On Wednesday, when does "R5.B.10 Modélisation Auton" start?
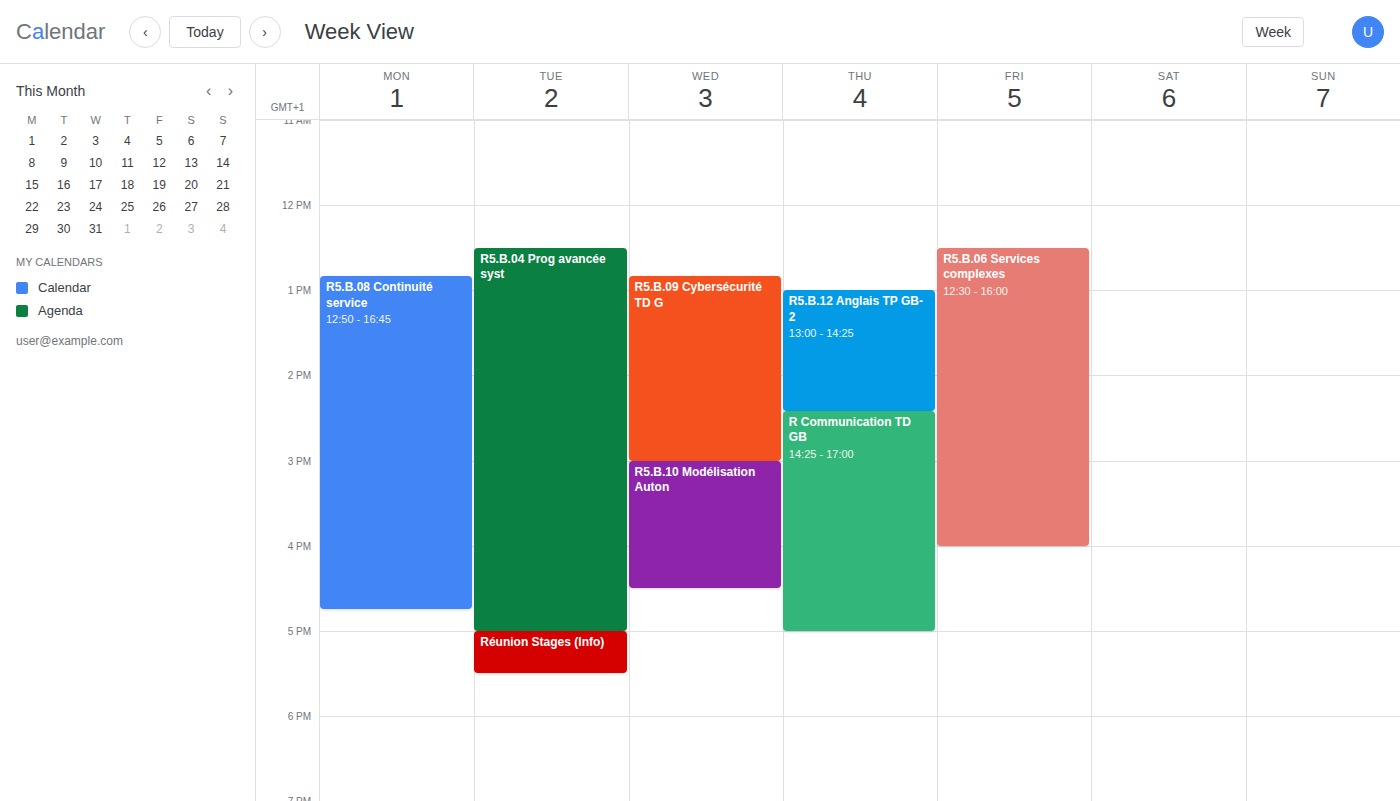
3:00 PM